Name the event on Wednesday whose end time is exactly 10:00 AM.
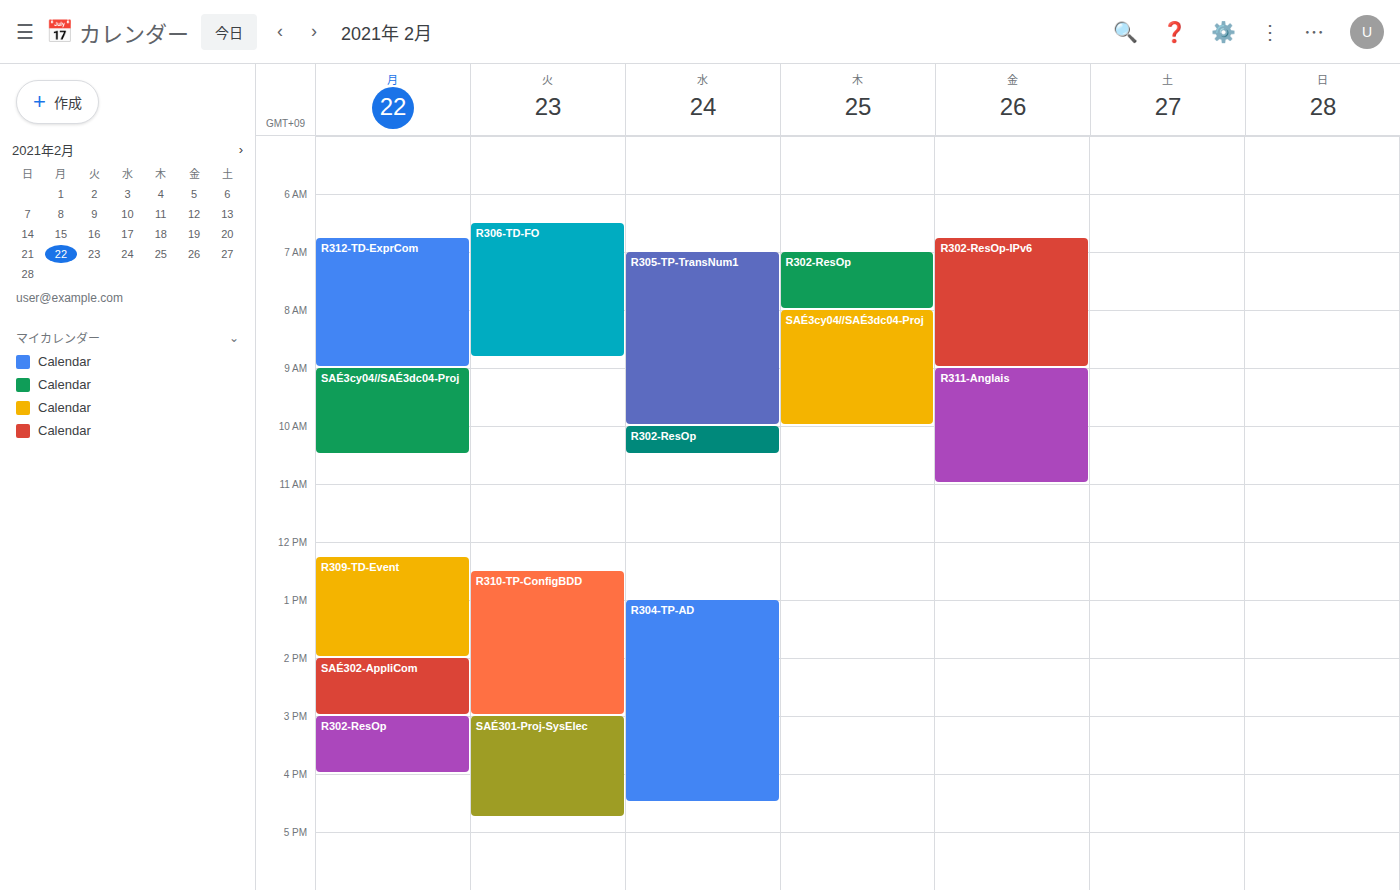
"R305-TP-TransNum1"